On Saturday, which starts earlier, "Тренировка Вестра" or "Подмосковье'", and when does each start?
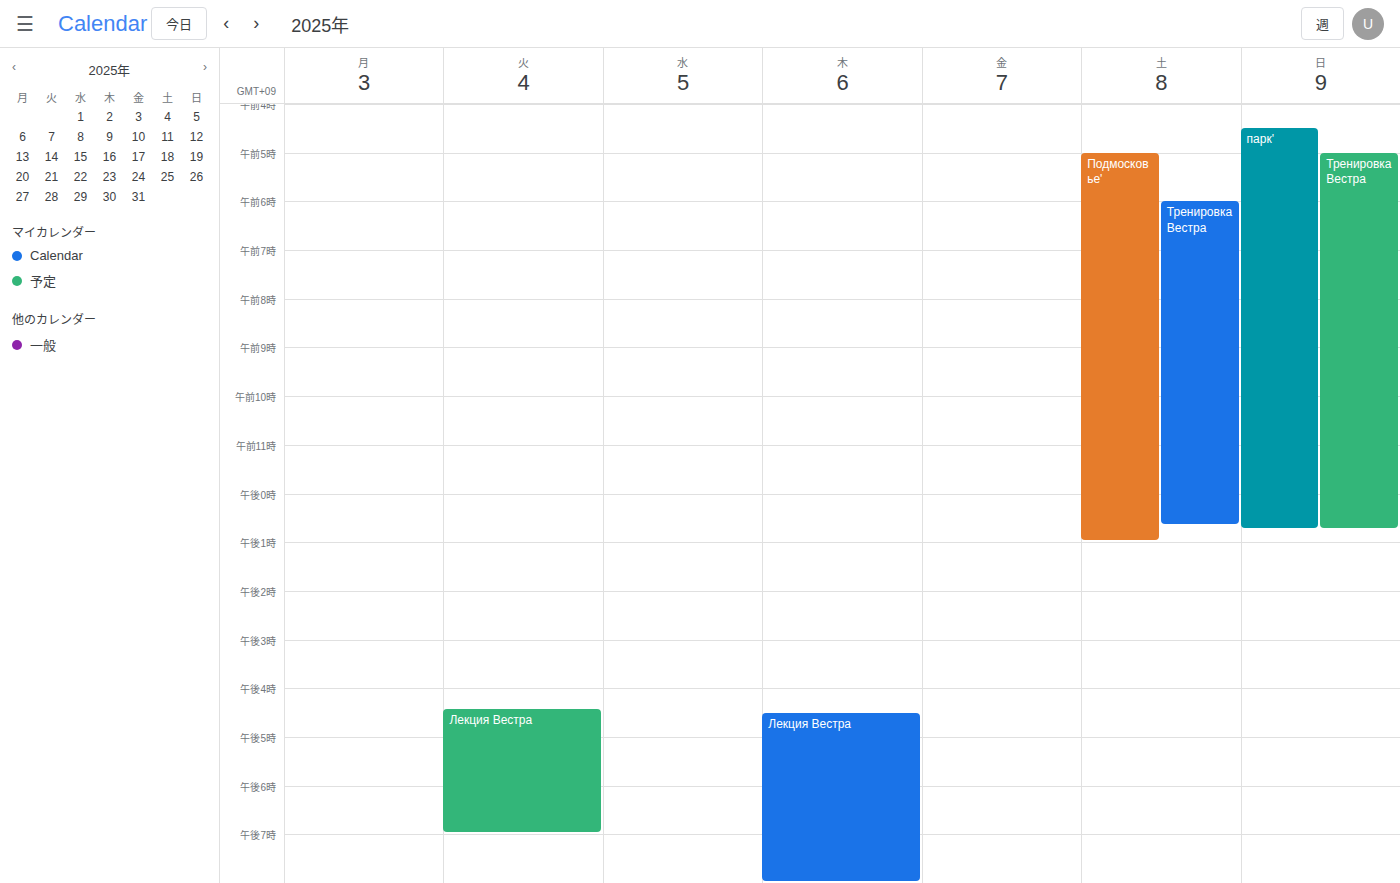
"Подмосковье'" 5:00 AM; "Тренировка Вестра" 6:00 AM.